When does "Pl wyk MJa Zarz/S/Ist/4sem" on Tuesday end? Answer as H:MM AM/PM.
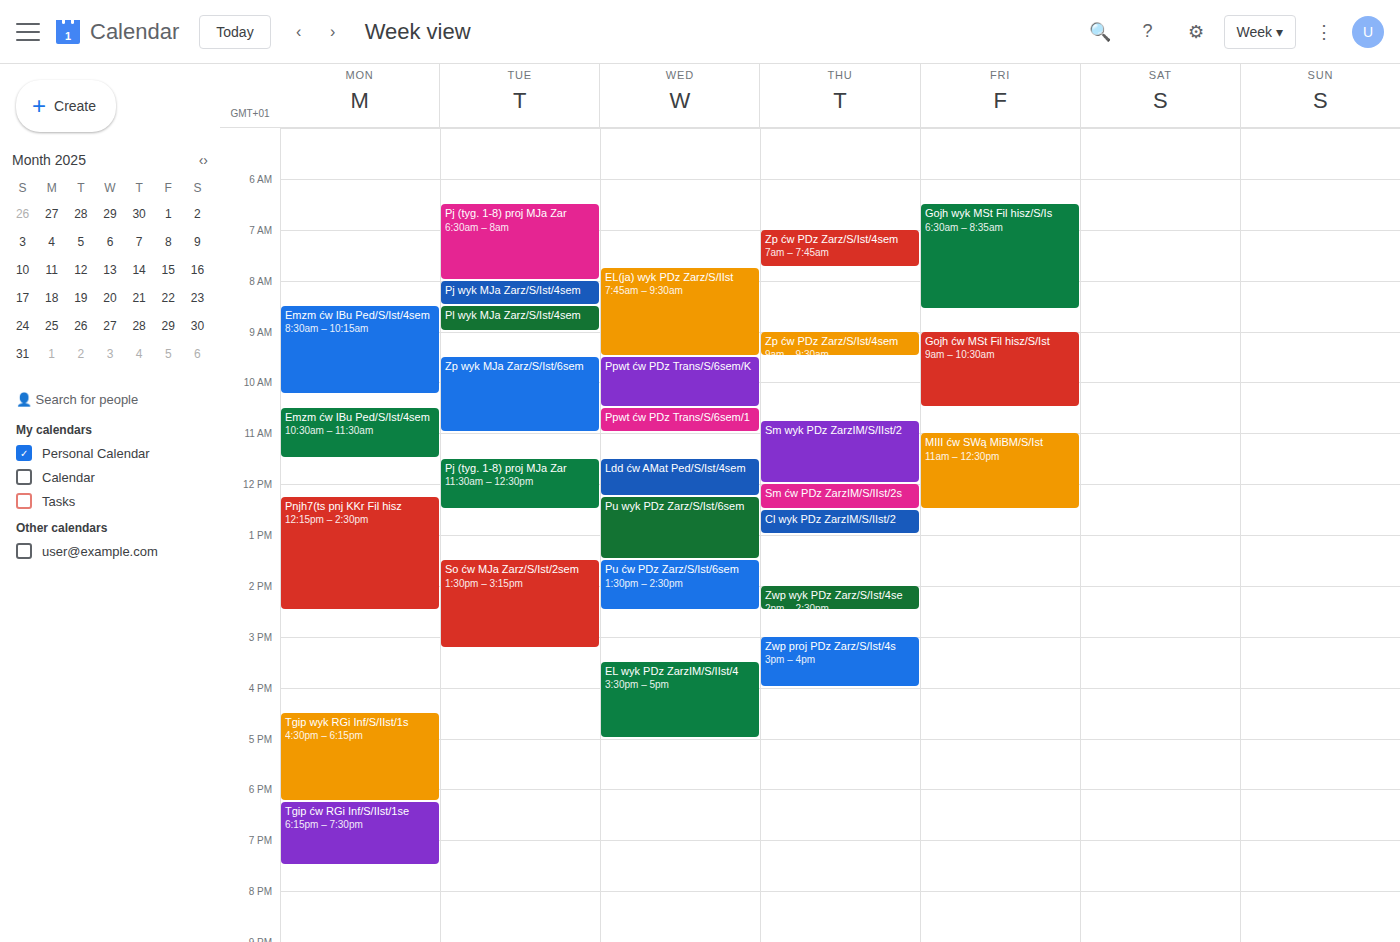
9:00 AM